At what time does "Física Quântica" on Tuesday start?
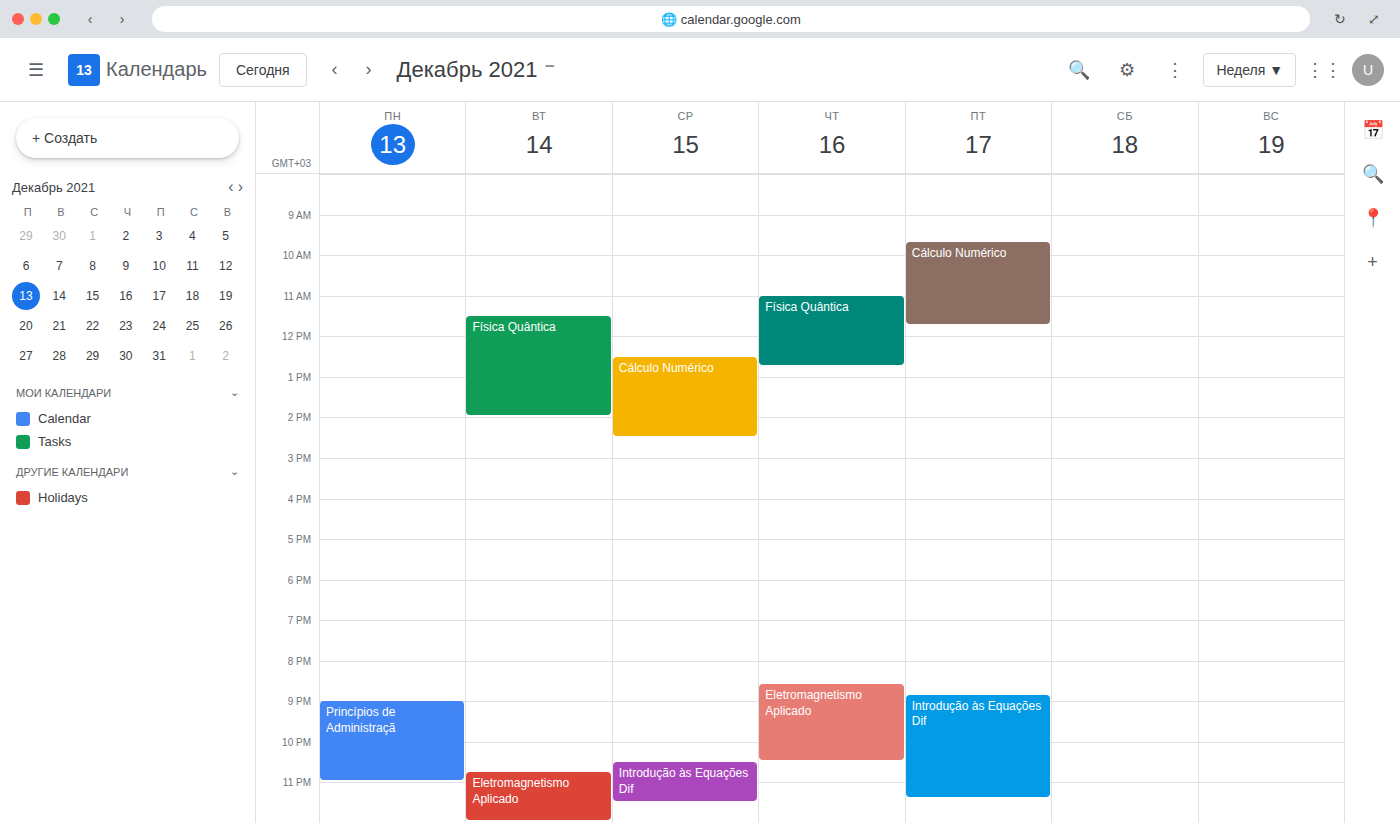
11:30 AM